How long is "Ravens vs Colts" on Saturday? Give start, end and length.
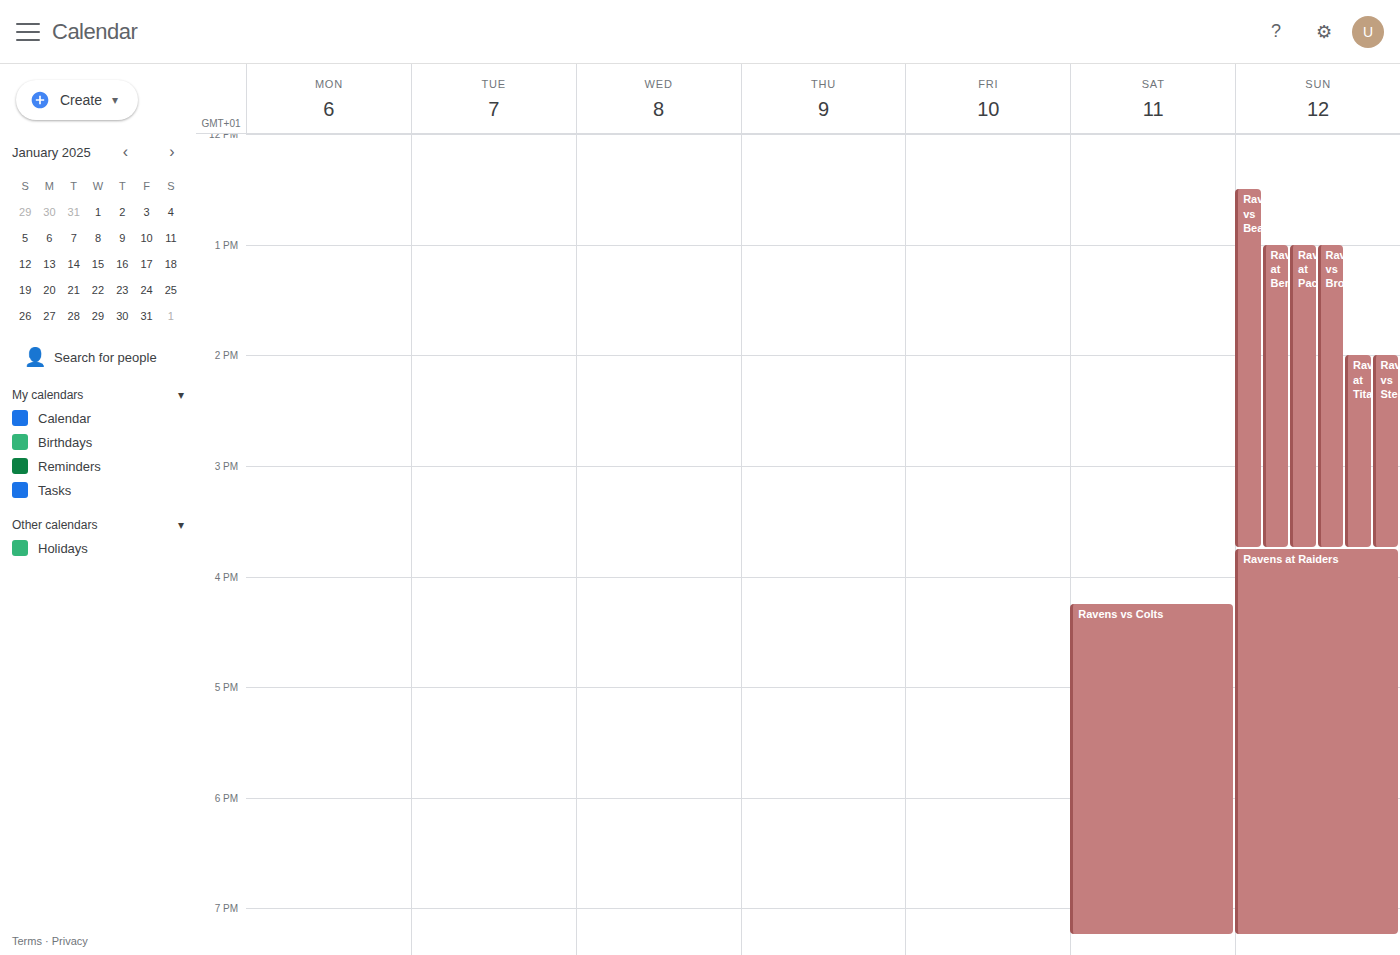
4:15 PM to 7:15 PM, 3 hours